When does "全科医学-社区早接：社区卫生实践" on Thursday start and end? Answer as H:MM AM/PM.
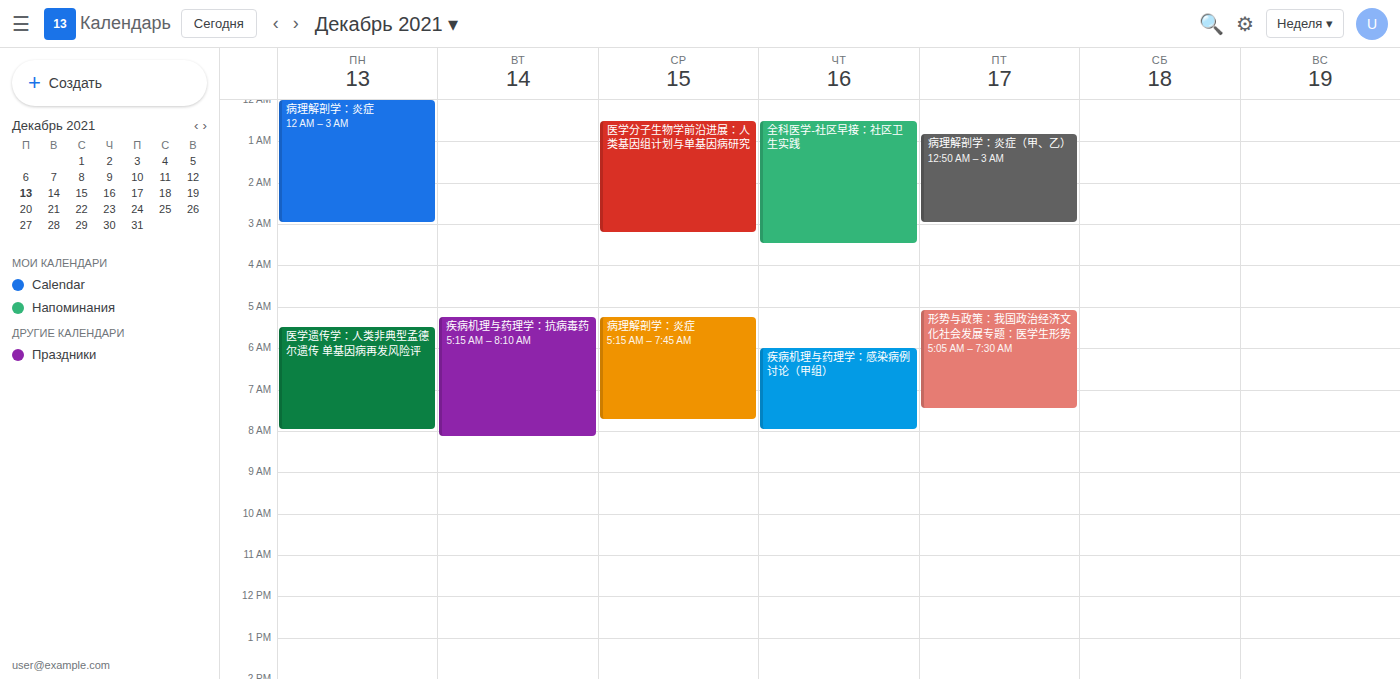
12:30 AM to 3:30 AM